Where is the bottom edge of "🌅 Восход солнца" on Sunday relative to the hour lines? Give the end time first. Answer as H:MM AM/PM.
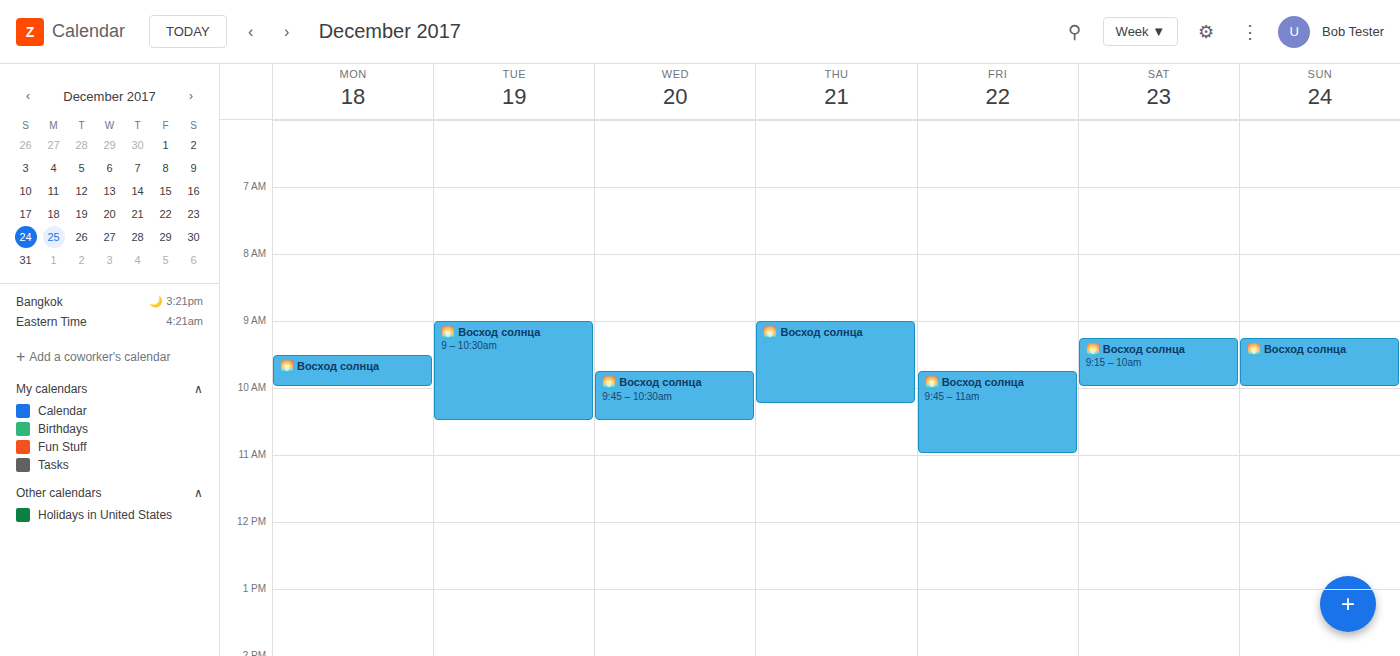
10:00 AM -- exactly on the 10 AM line.